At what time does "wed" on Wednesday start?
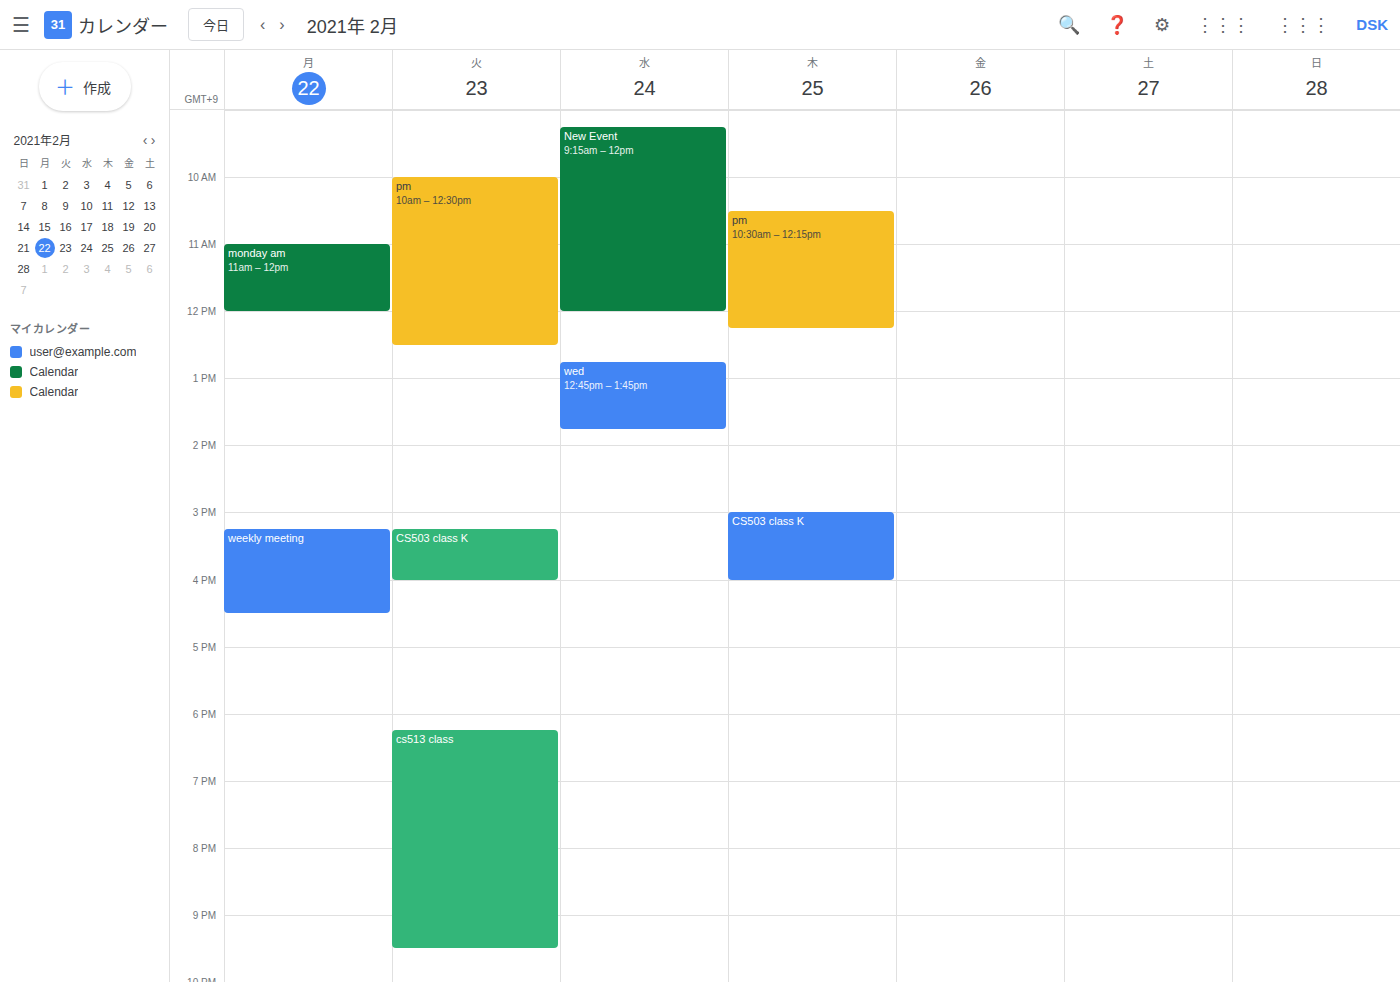
12:45 PM